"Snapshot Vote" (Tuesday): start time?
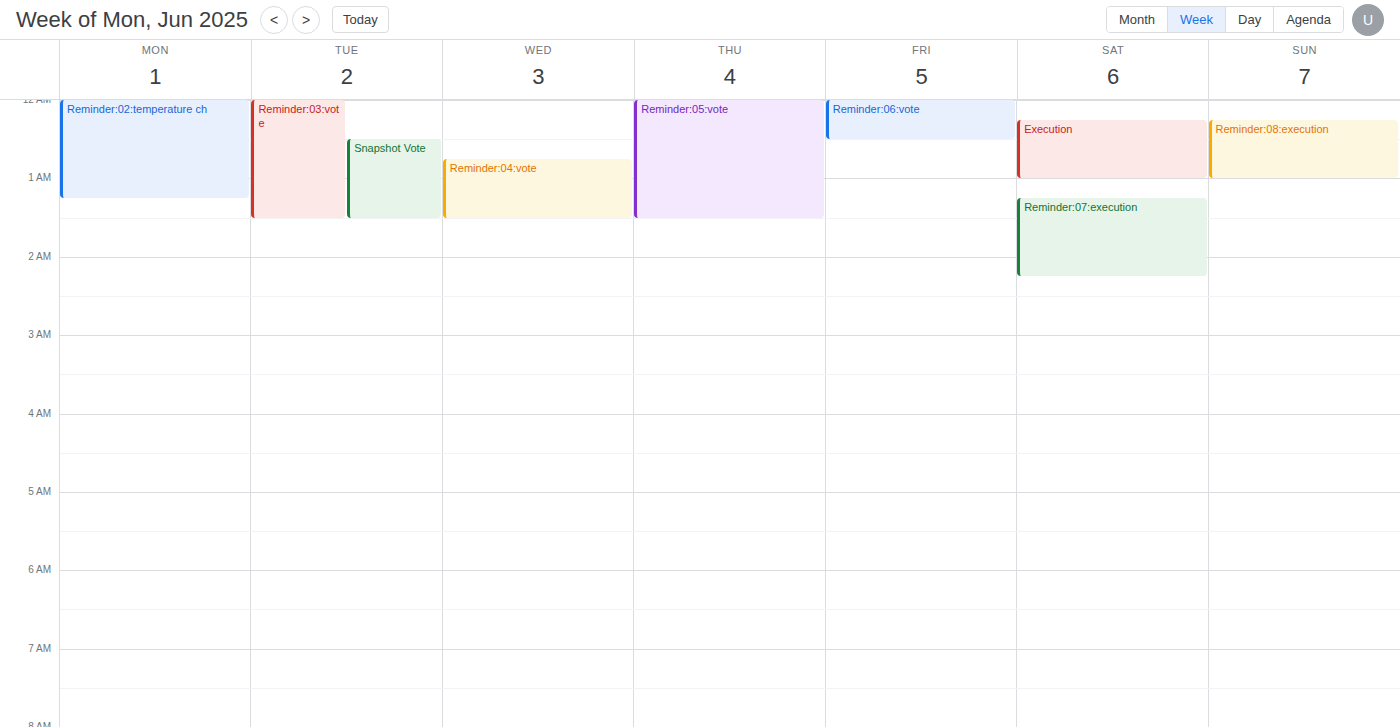
00:30